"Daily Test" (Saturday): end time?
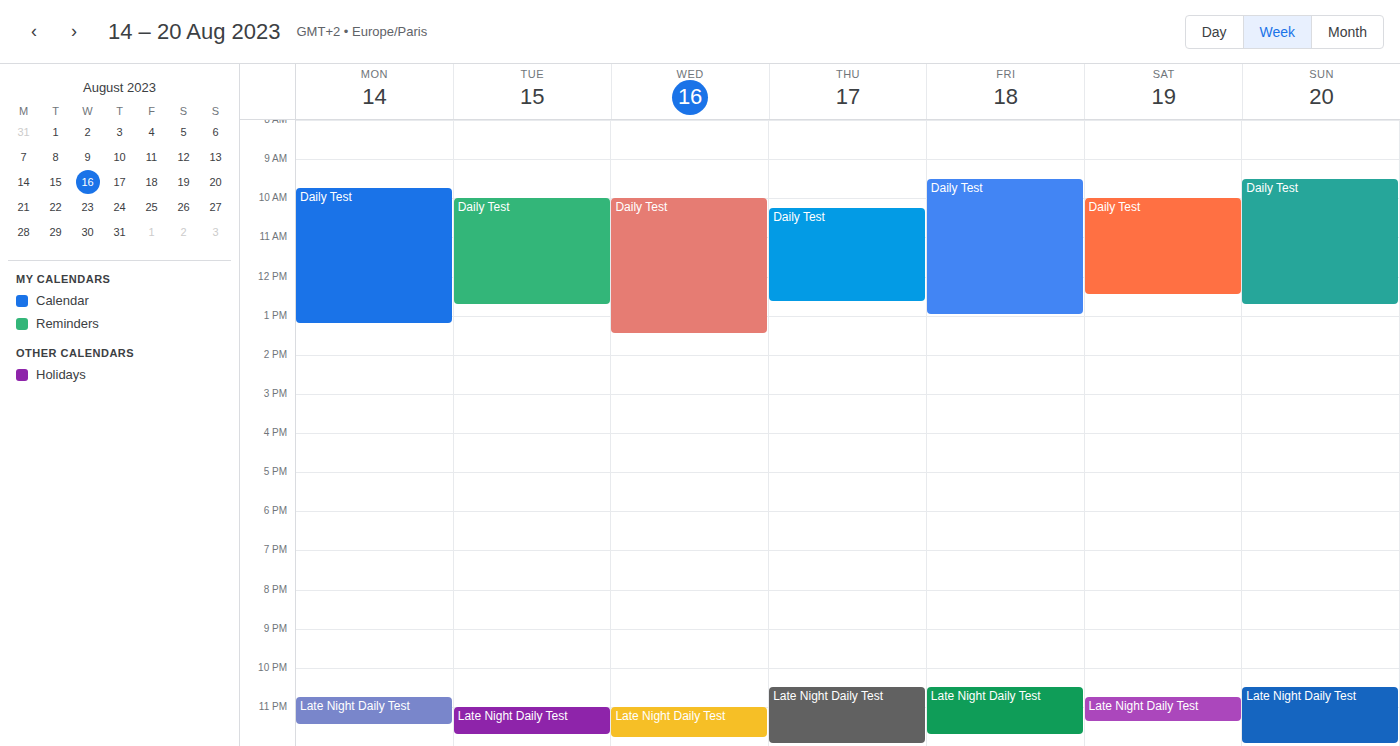
12:30 PM